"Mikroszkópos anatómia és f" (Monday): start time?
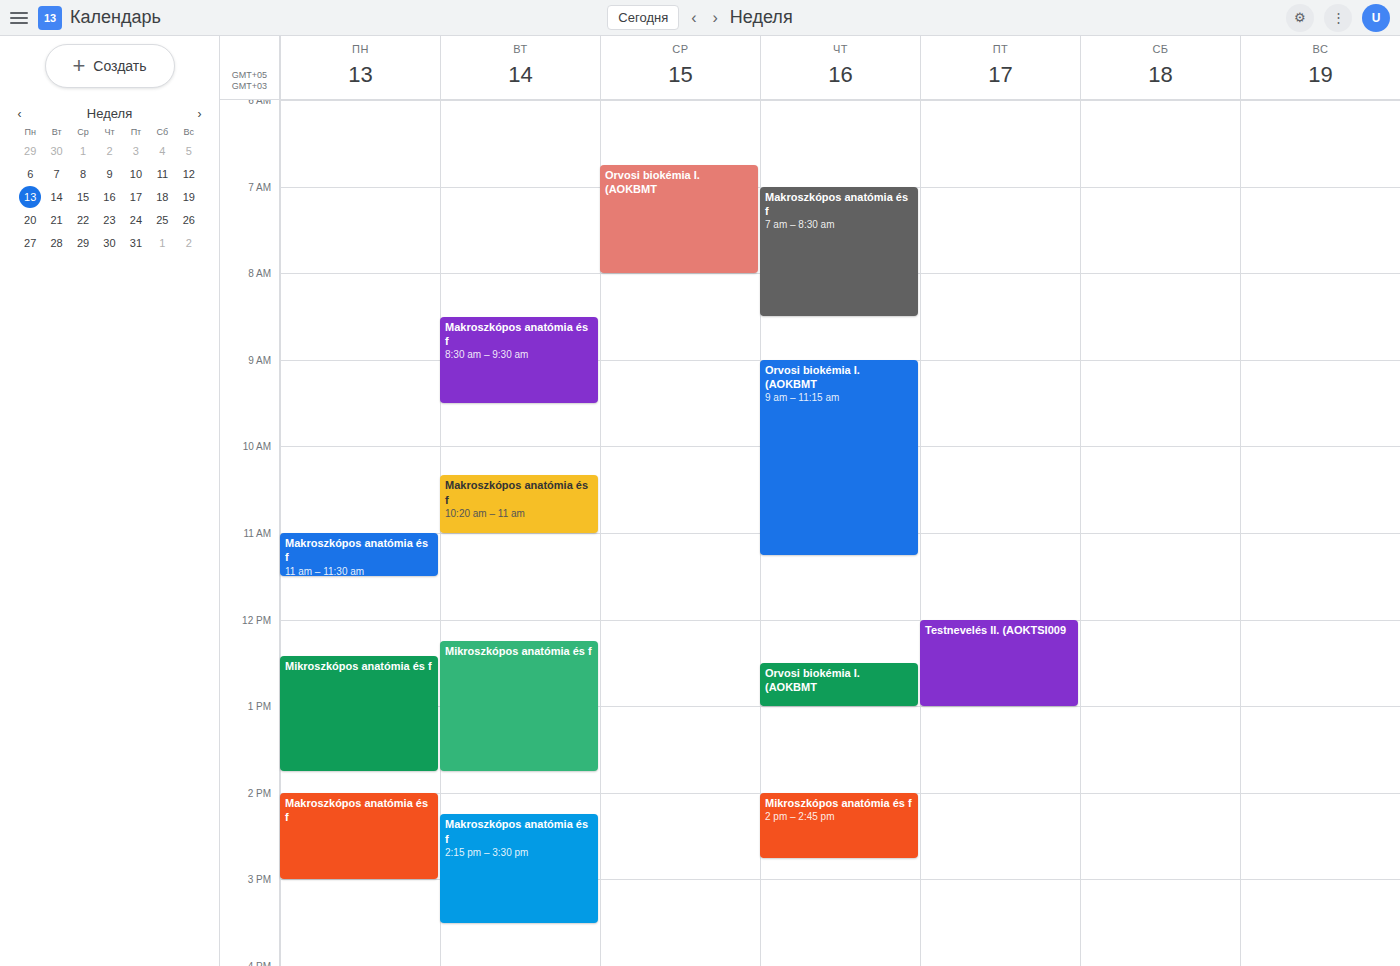
12:25 PM